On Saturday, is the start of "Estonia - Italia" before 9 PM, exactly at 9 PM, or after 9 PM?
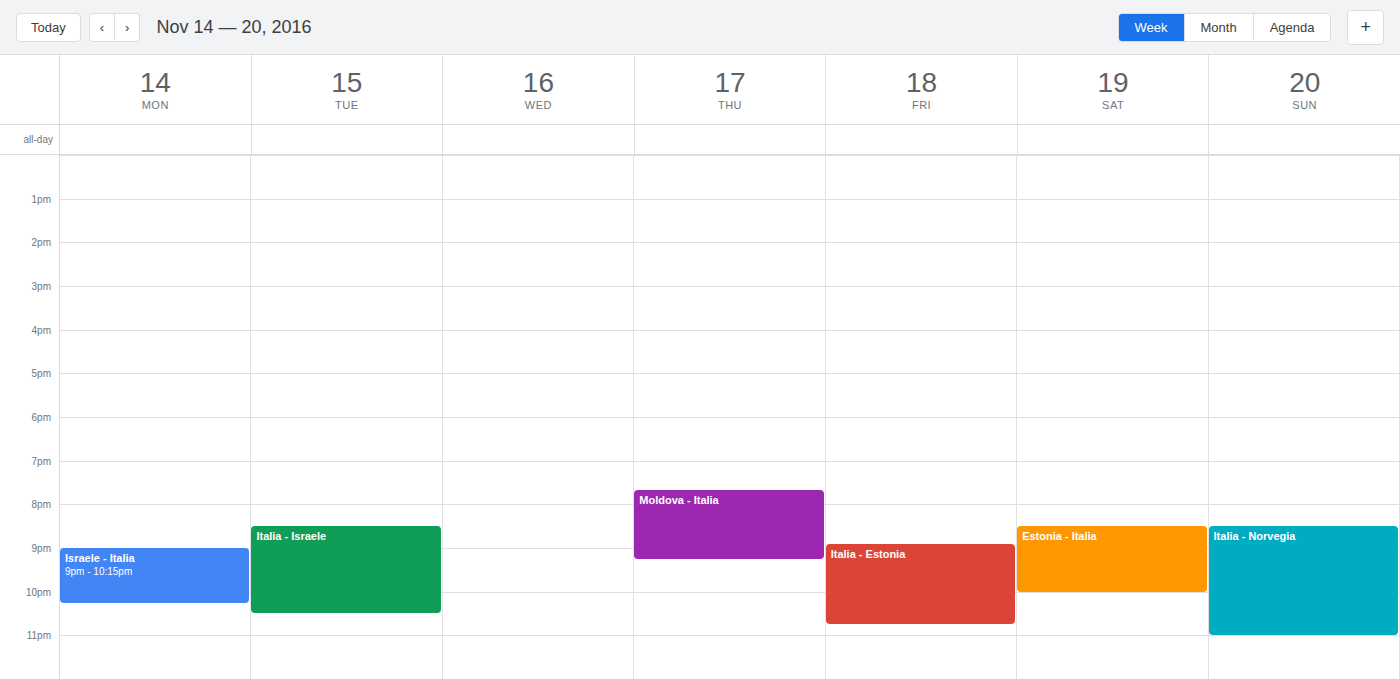
8:30 PM -- before 9 PM, 30 minutes above the 9 PM line.